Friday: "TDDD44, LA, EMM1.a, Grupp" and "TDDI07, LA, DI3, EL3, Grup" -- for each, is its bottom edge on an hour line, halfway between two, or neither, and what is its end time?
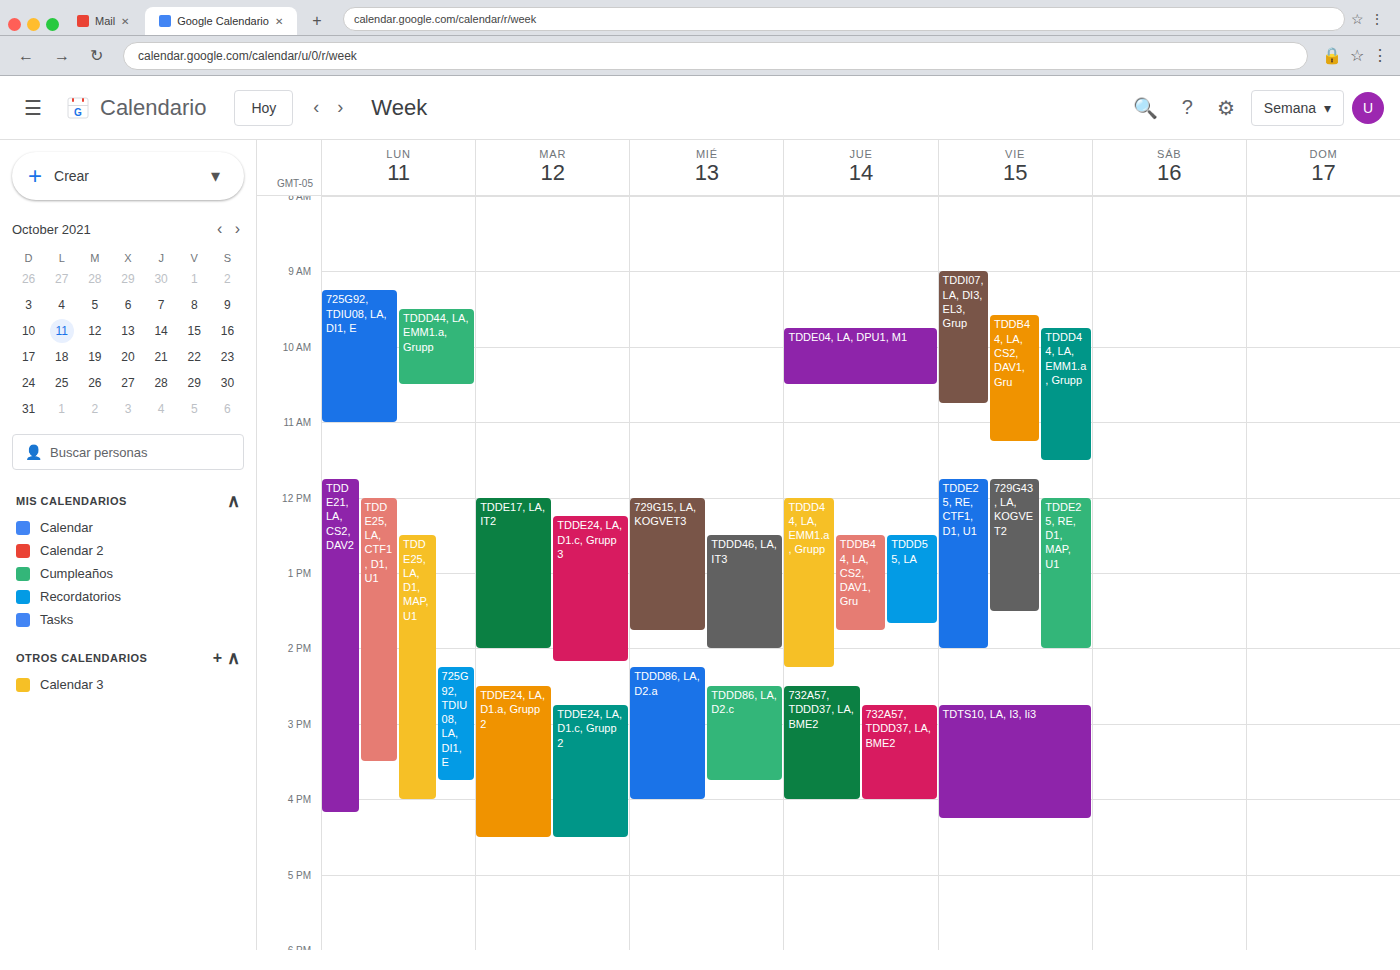
"TDDD44, LA, EMM1.a, Grupp": 11:30 AM, halfway between the 11 AM and 12 PM lines. "TDDI07, LA, DI3, EL3, Grup": 10:45 AM, neither: three quarters of the way from the 10 AM line to the 11 AM line.